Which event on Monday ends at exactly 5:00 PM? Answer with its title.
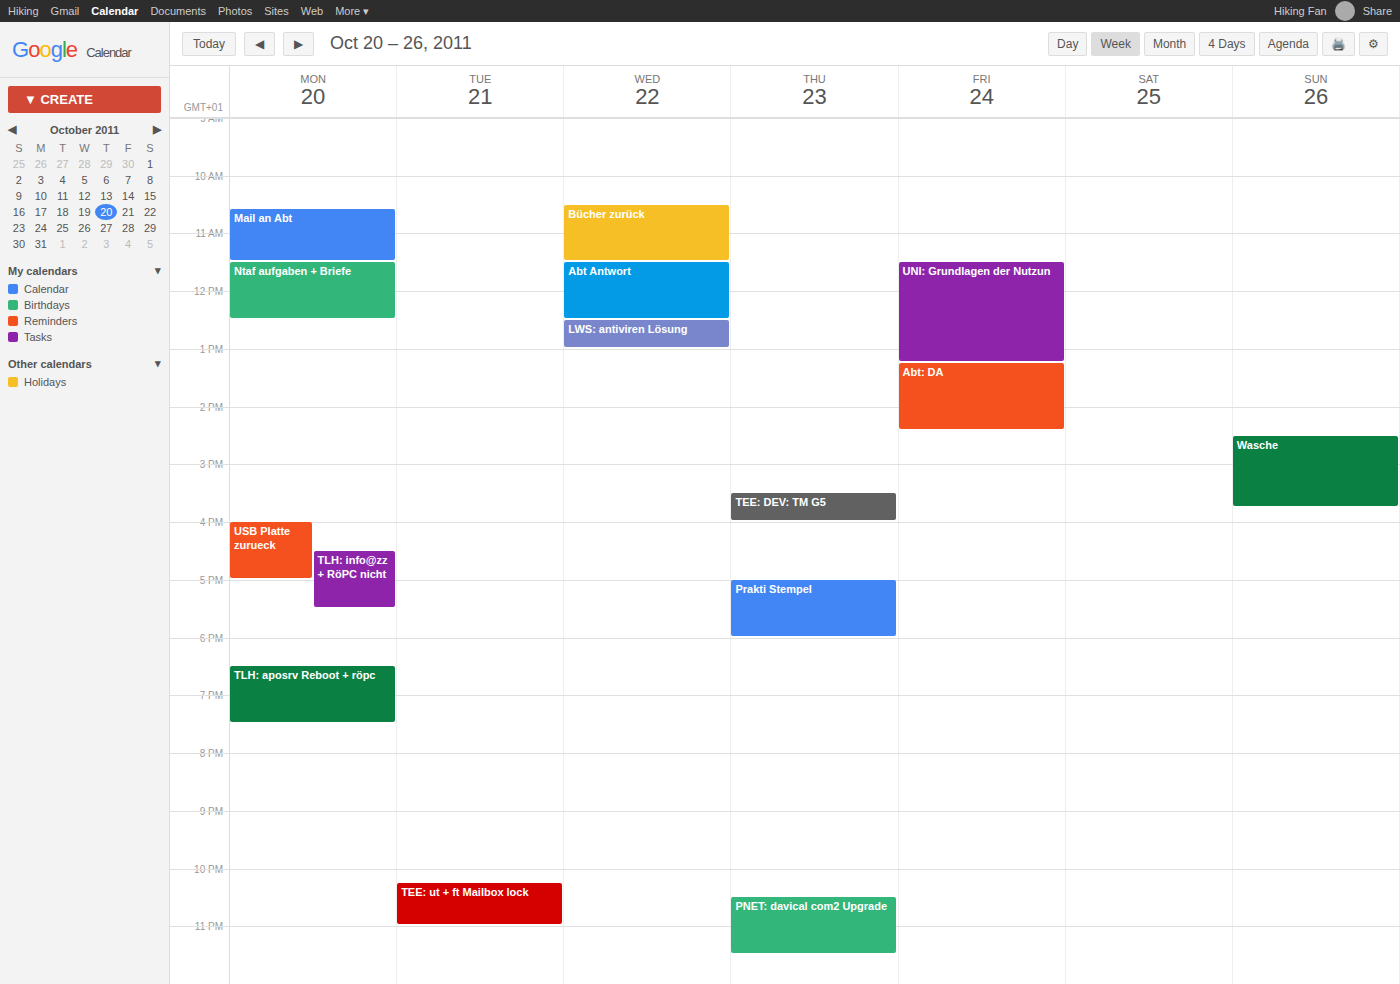
"USB Platte zurueck"